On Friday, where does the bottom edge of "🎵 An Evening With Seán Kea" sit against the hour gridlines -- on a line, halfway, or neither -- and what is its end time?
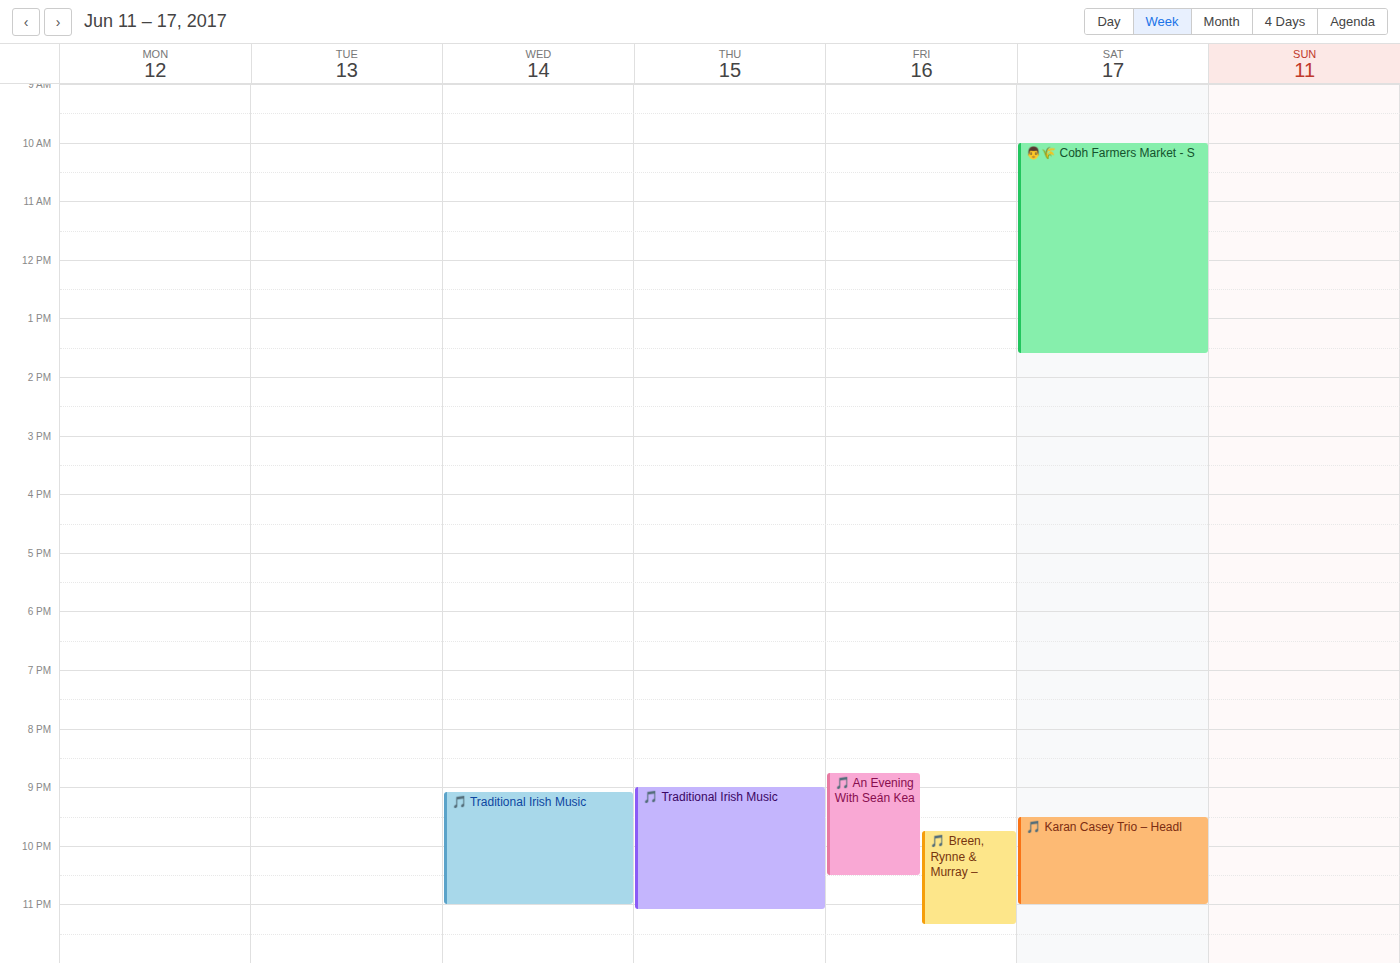
10:30 PM -- halfway between the 10 PM and 11 PM lines.